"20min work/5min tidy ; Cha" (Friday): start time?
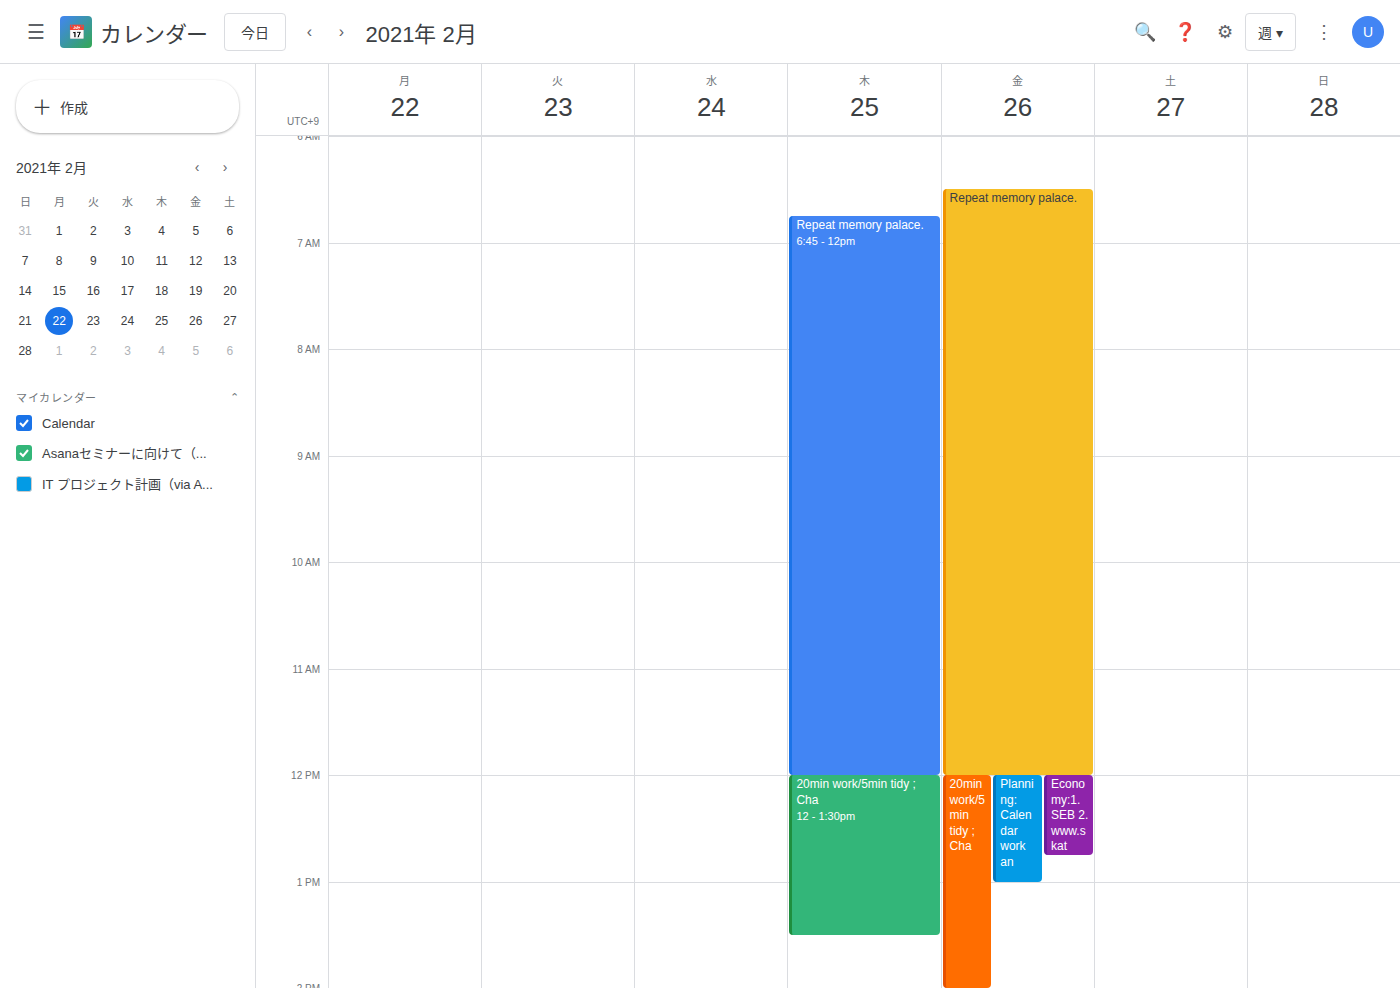
12:00 PM